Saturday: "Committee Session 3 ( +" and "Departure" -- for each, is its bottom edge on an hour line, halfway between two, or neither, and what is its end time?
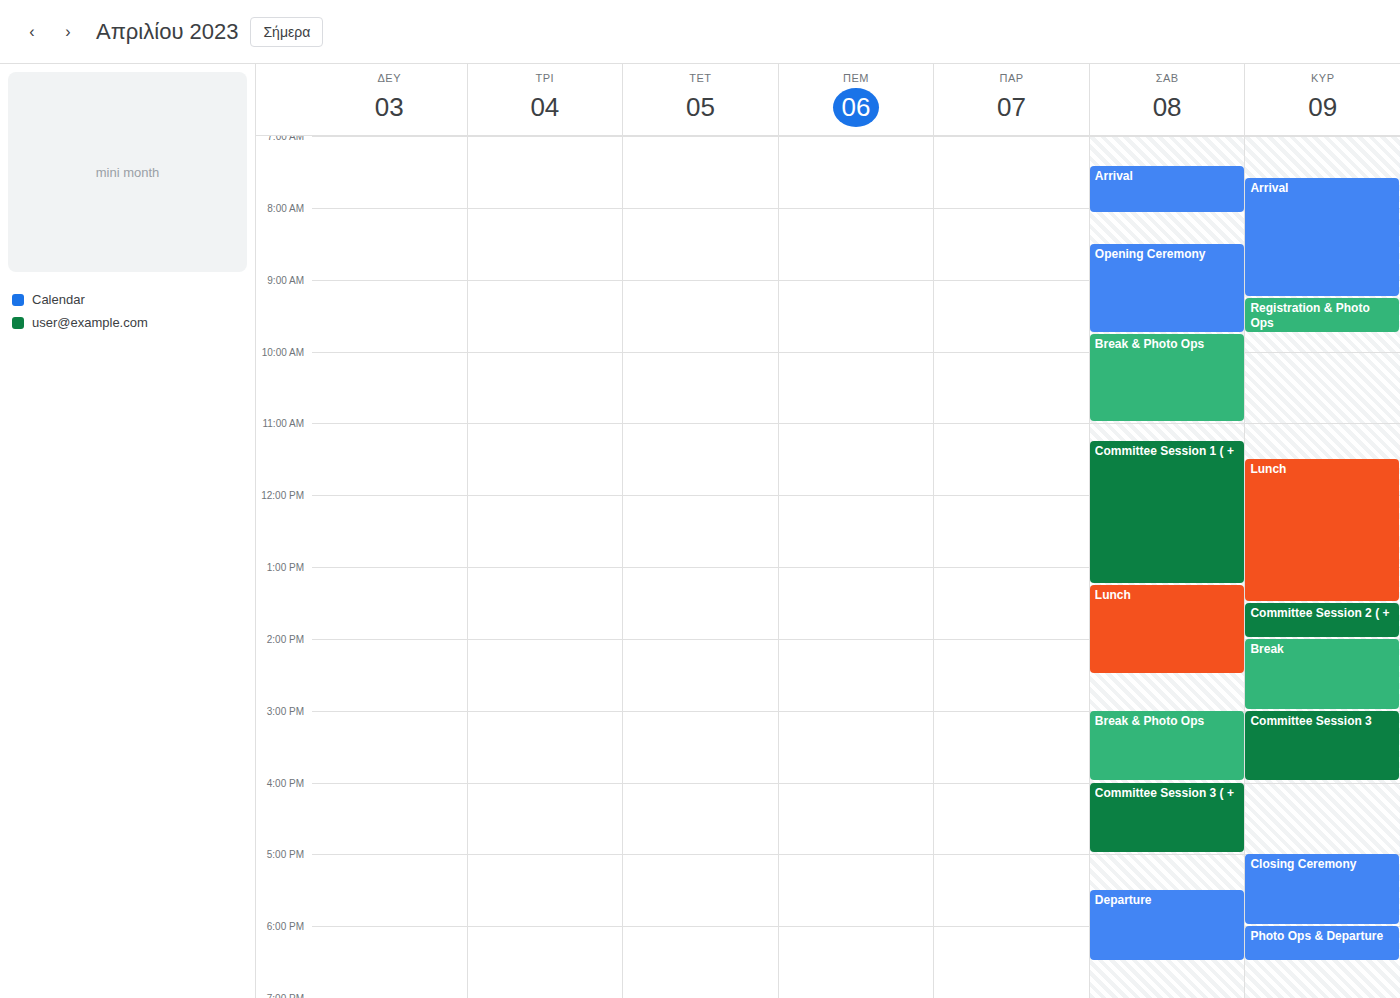
"Committee Session 3 ( +": 5:00 PM, exactly on the 5 PM line. "Departure": 6:30 PM, halfway between the 6 PM and 7 PM lines.